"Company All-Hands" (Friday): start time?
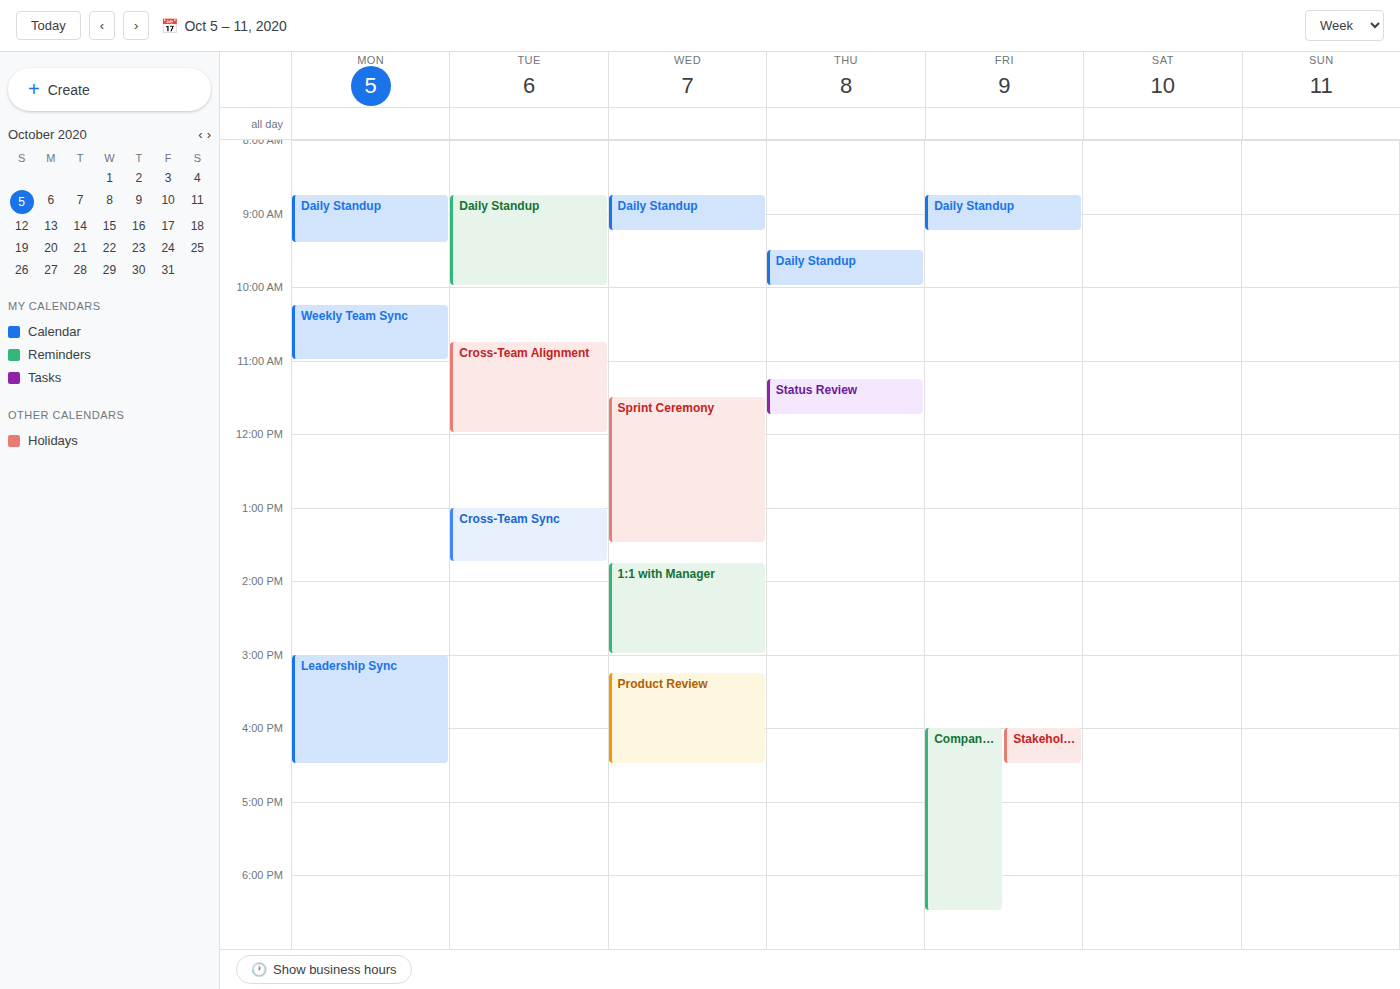
4:00 PM